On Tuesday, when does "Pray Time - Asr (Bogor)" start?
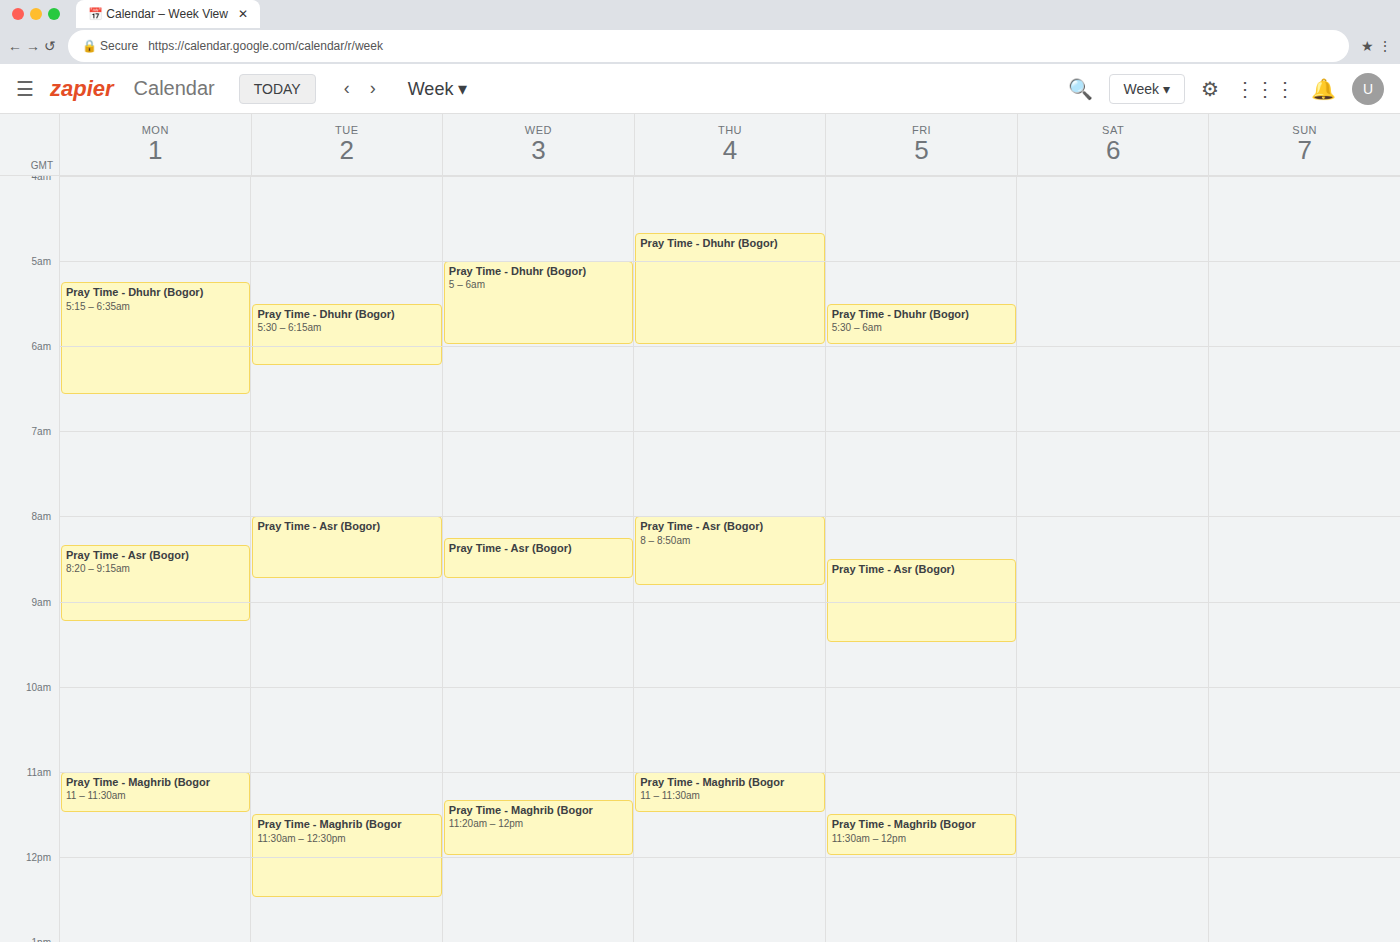
8:00 AM